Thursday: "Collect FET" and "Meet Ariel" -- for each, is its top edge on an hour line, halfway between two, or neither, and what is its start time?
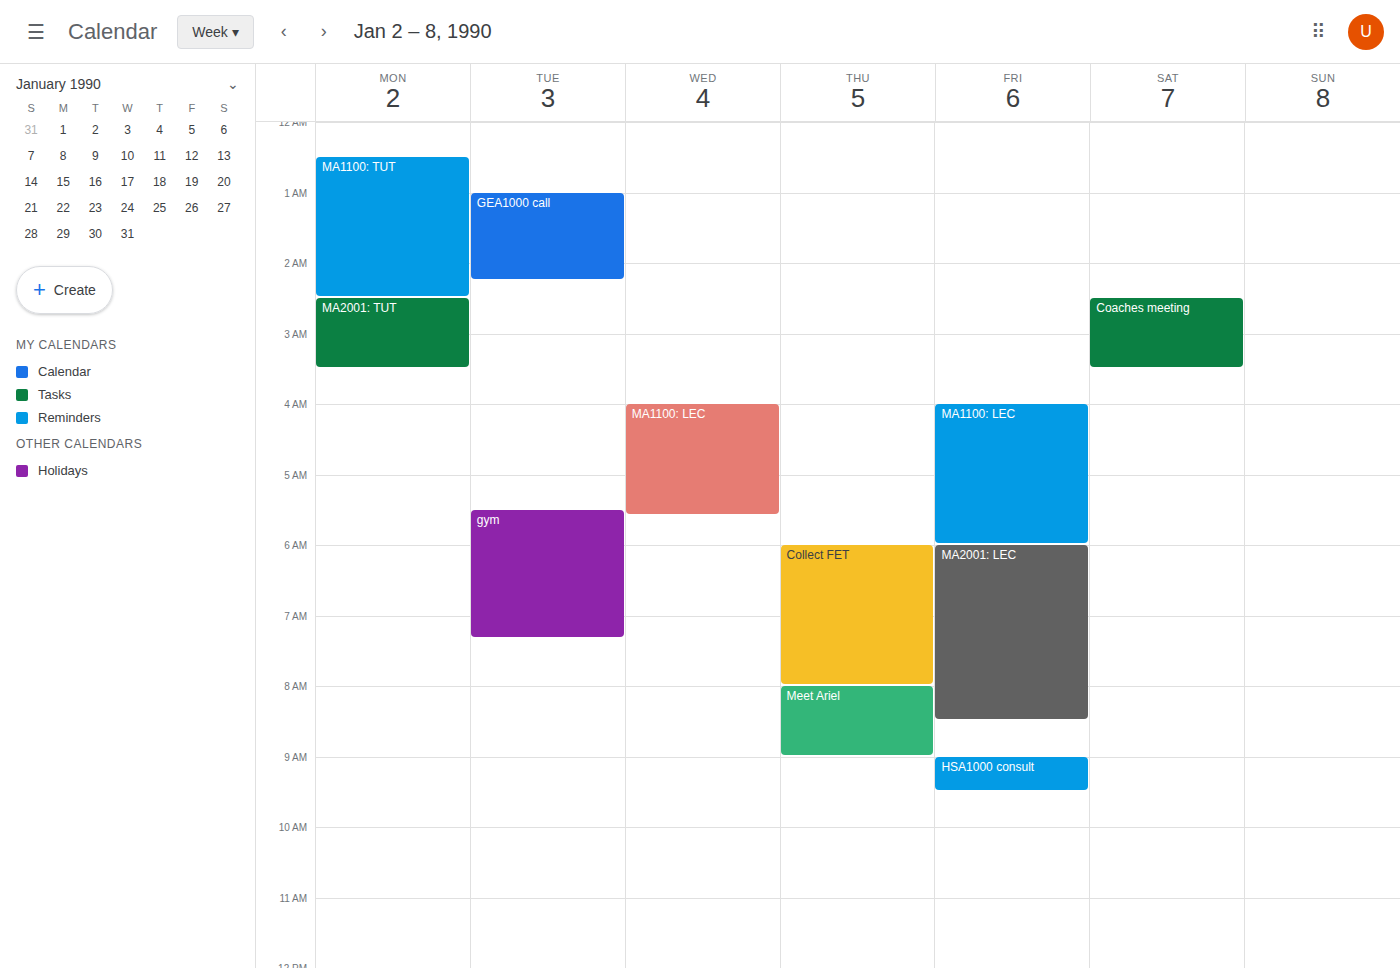
"Collect FET": 6:00 AM, exactly on the 6 AM line. "Meet Ariel": 8:00 AM, exactly on the 8 AM line.